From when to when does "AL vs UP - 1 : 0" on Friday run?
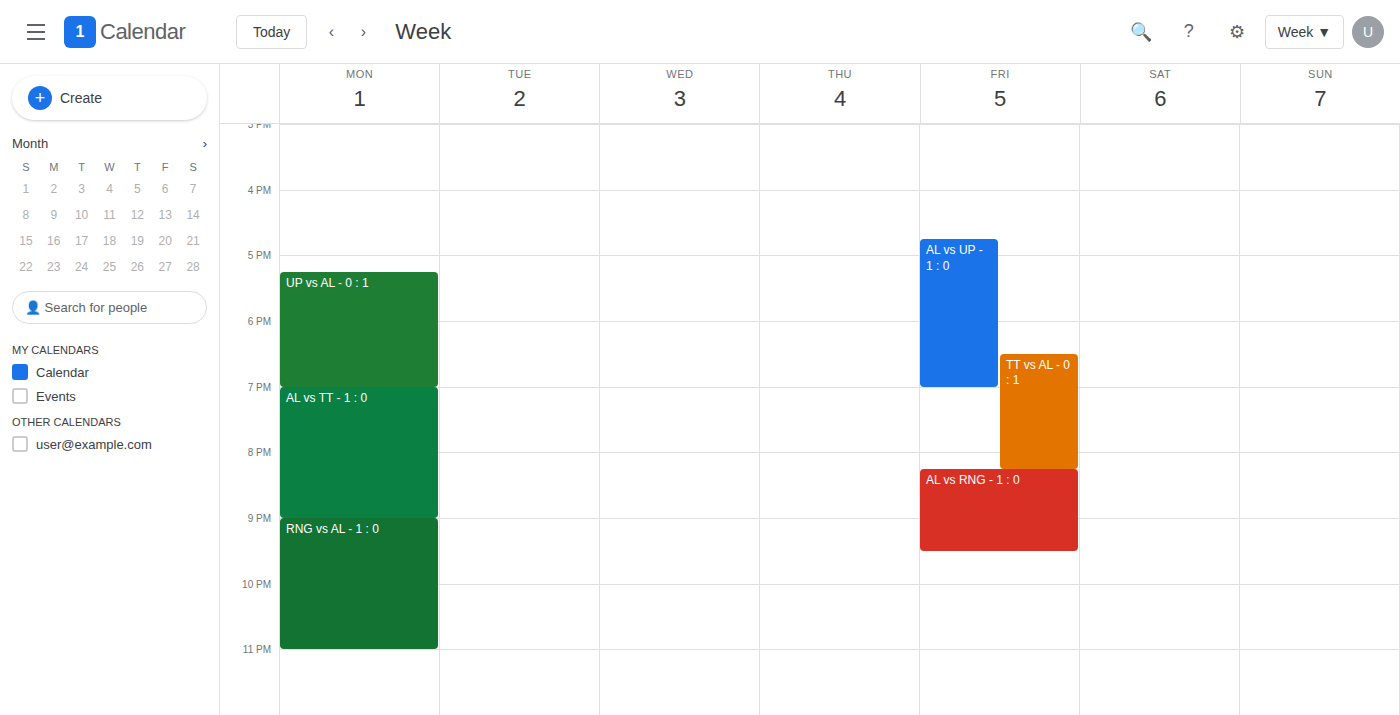
4:45 PM to 7:00 PM